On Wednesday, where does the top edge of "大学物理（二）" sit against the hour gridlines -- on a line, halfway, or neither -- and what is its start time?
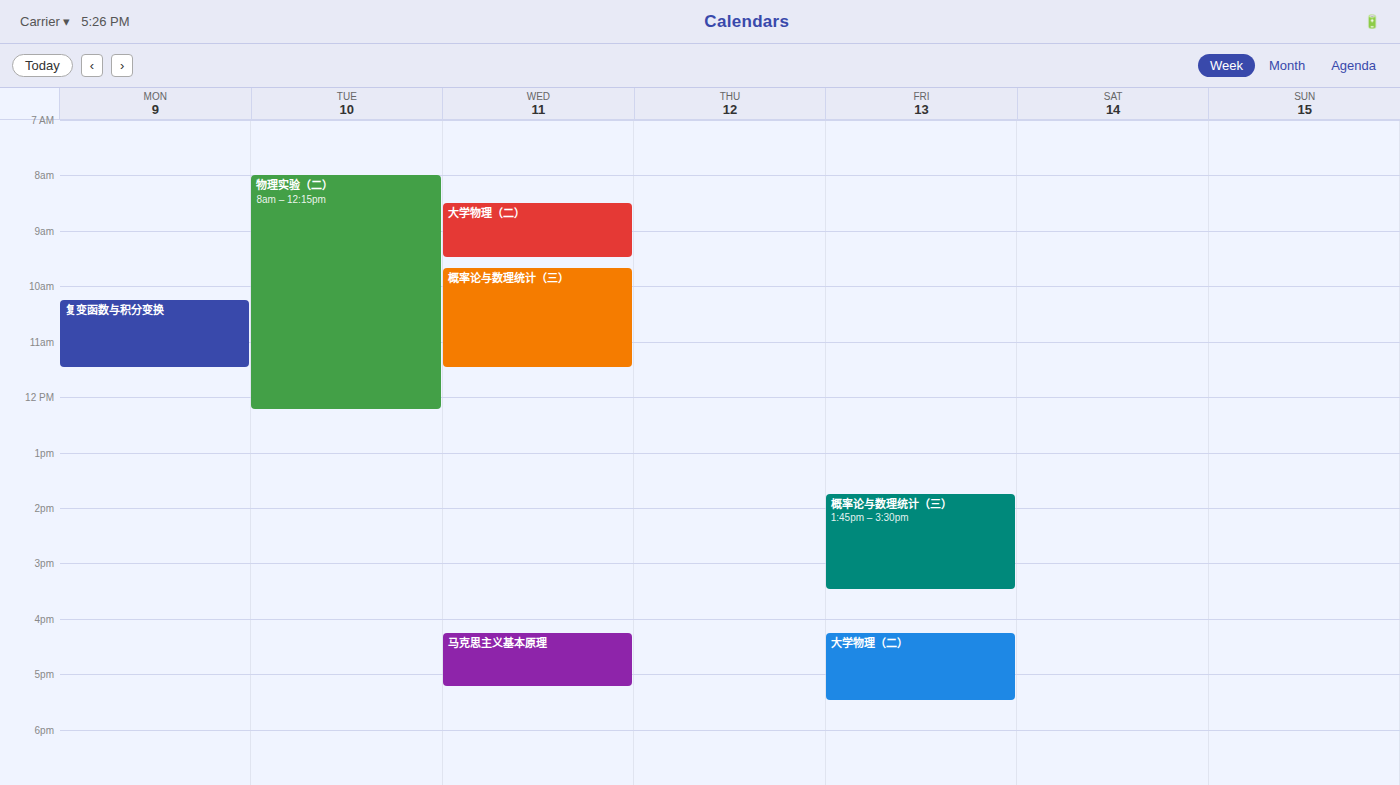
08:30 -- halfway between the 08:00 and 09:00 lines.